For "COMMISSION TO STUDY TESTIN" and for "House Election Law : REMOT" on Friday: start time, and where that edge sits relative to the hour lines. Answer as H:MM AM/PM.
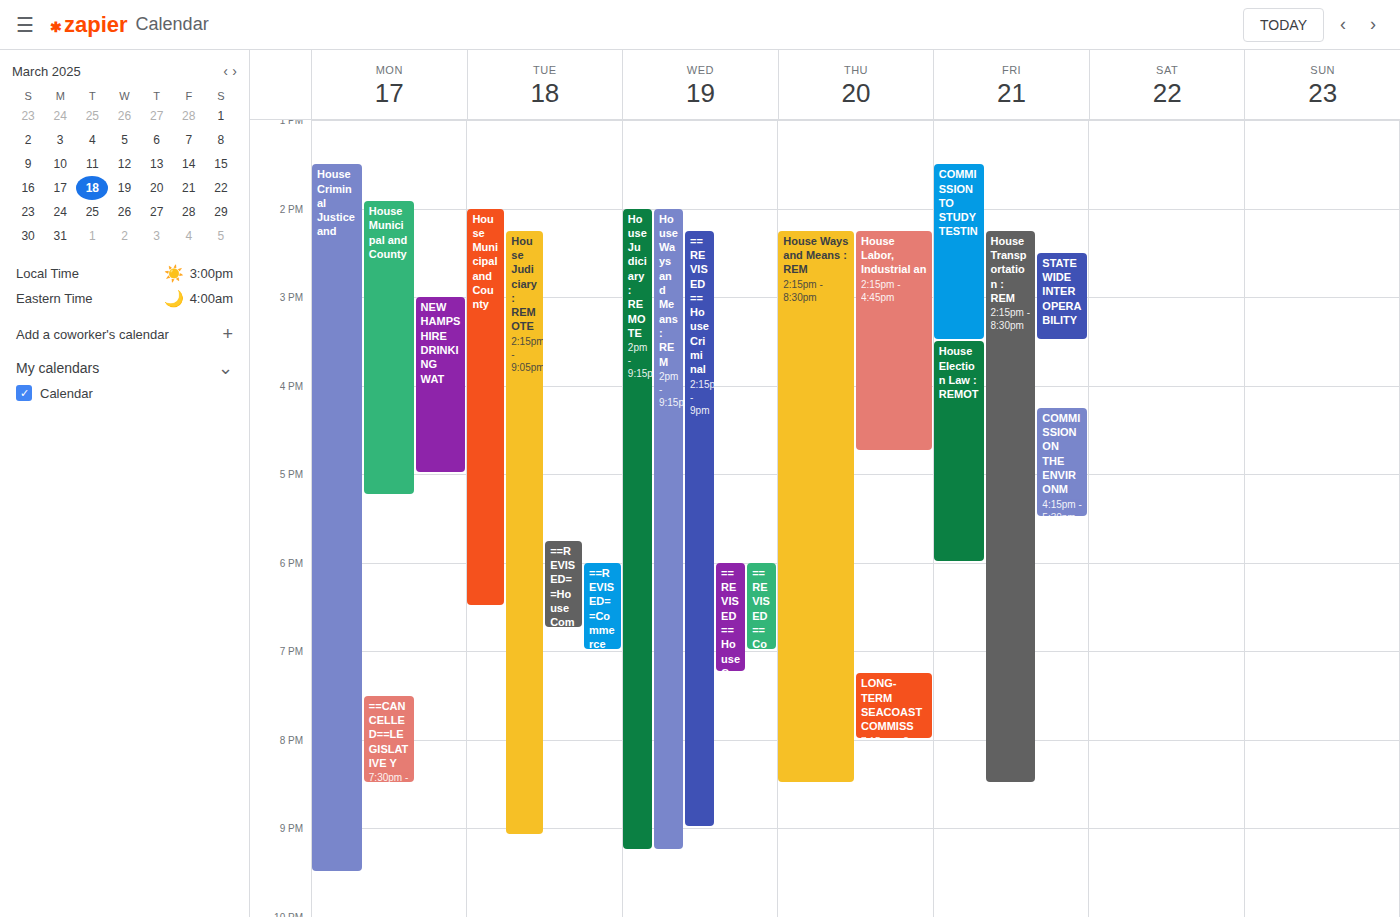
"COMMISSION TO STUDY TESTIN": 1:30 PM, halfway between the 1 PM and 2 PM lines. "House Election Law : REMOT": 3:30 PM, halfway between the 3 PM and 4 PM lines.